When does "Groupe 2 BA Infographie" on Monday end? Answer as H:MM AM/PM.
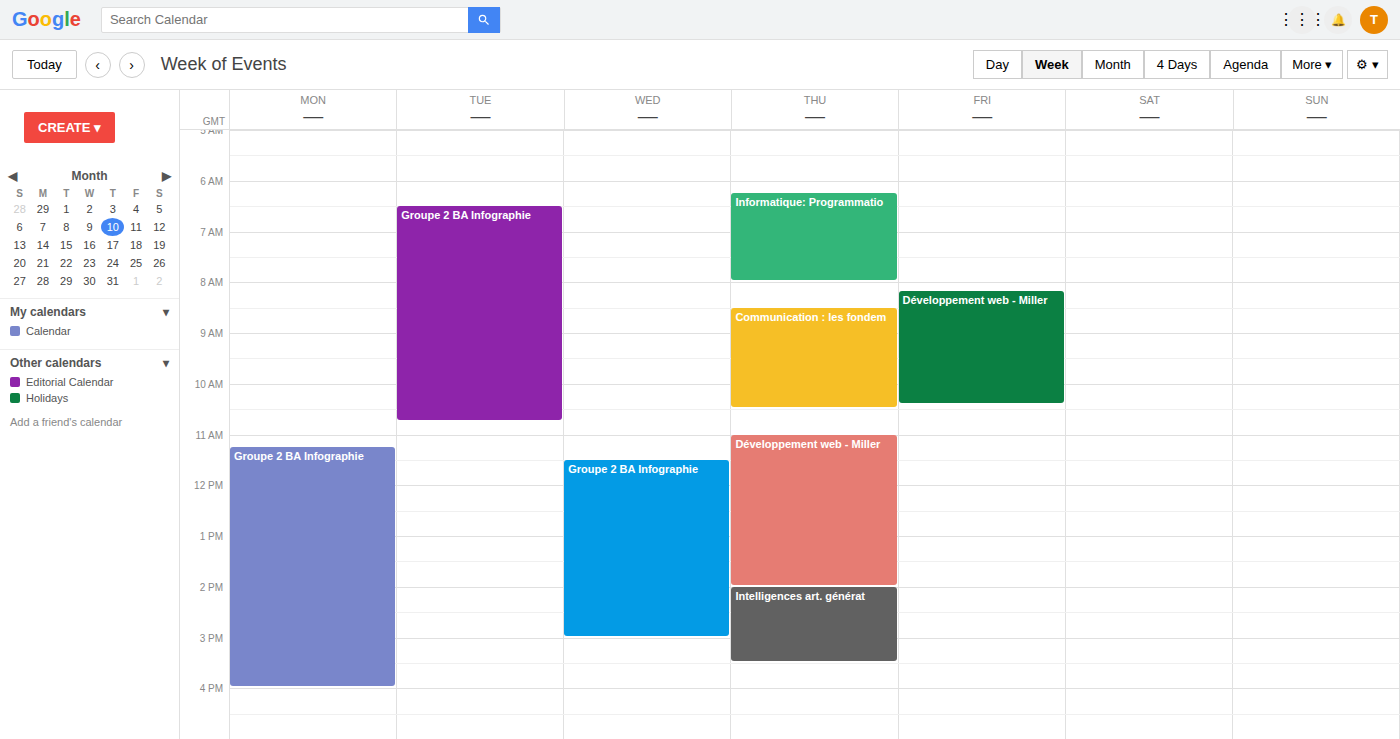
4:00 PM